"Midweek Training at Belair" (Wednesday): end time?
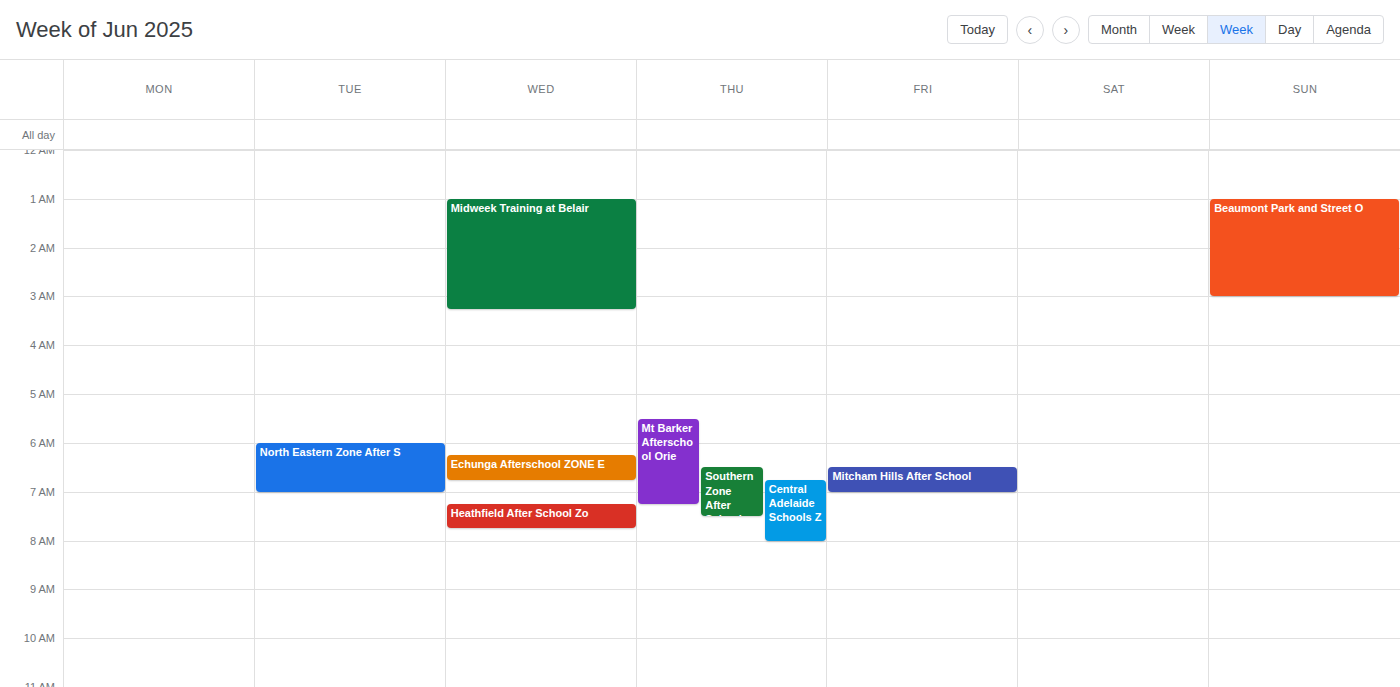
3:15 AM